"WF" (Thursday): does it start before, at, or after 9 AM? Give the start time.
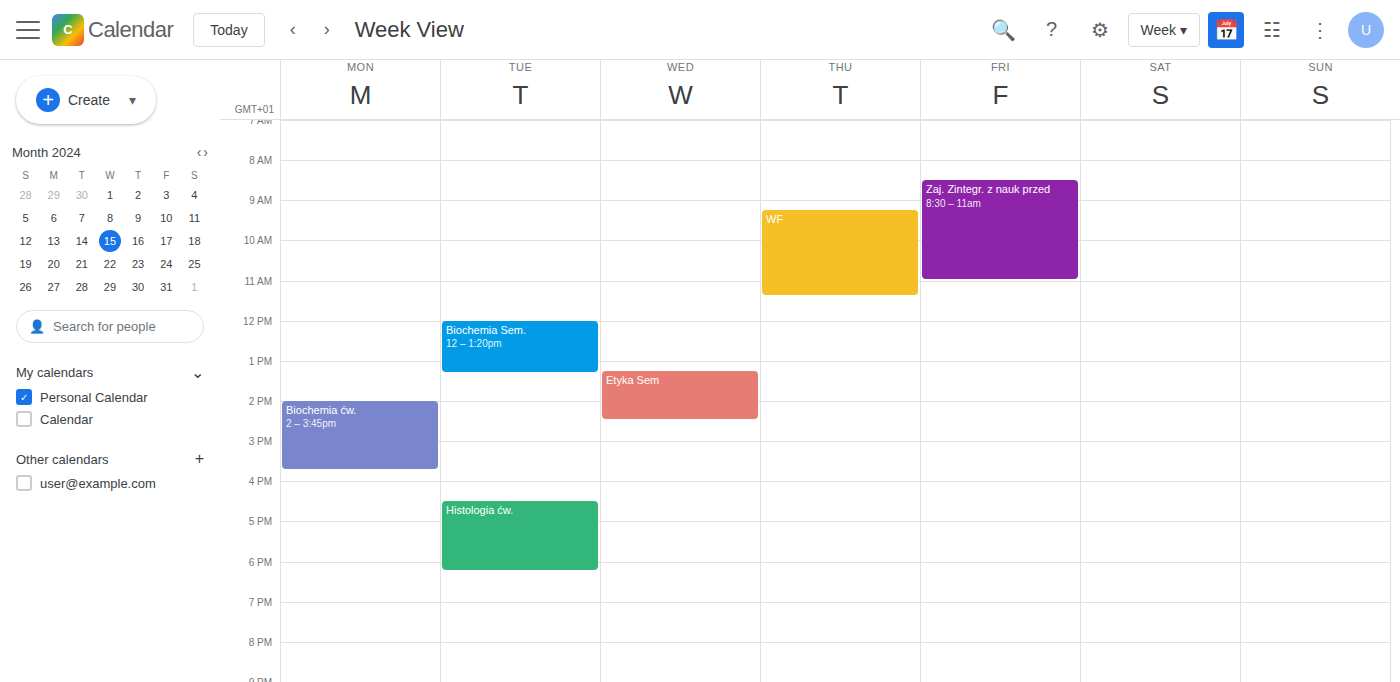
9:15 AM -- after 9 AM, 15 minutes below the 9 AM line.